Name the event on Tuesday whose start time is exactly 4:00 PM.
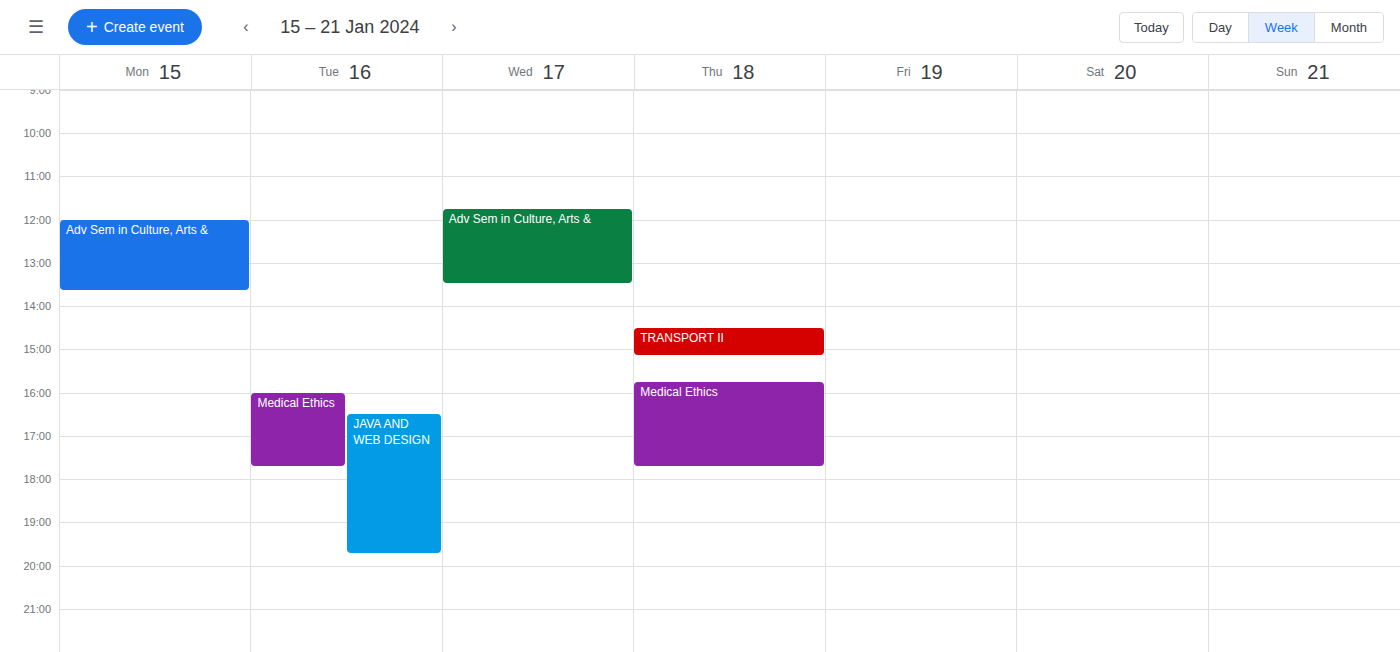
"Medical Ethics"